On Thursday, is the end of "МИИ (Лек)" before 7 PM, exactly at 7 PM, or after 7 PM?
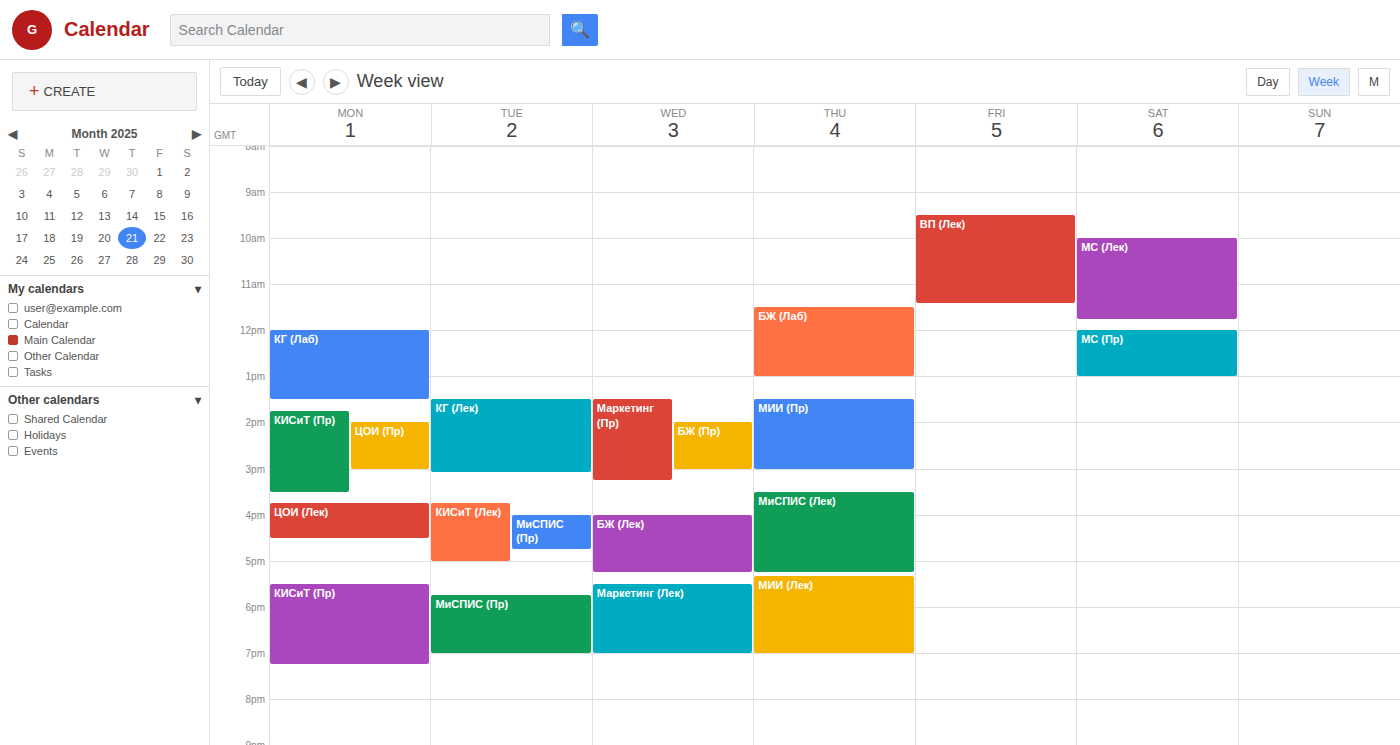
7:00 PM -- exactly at 7 PM, on the 7 PM line.